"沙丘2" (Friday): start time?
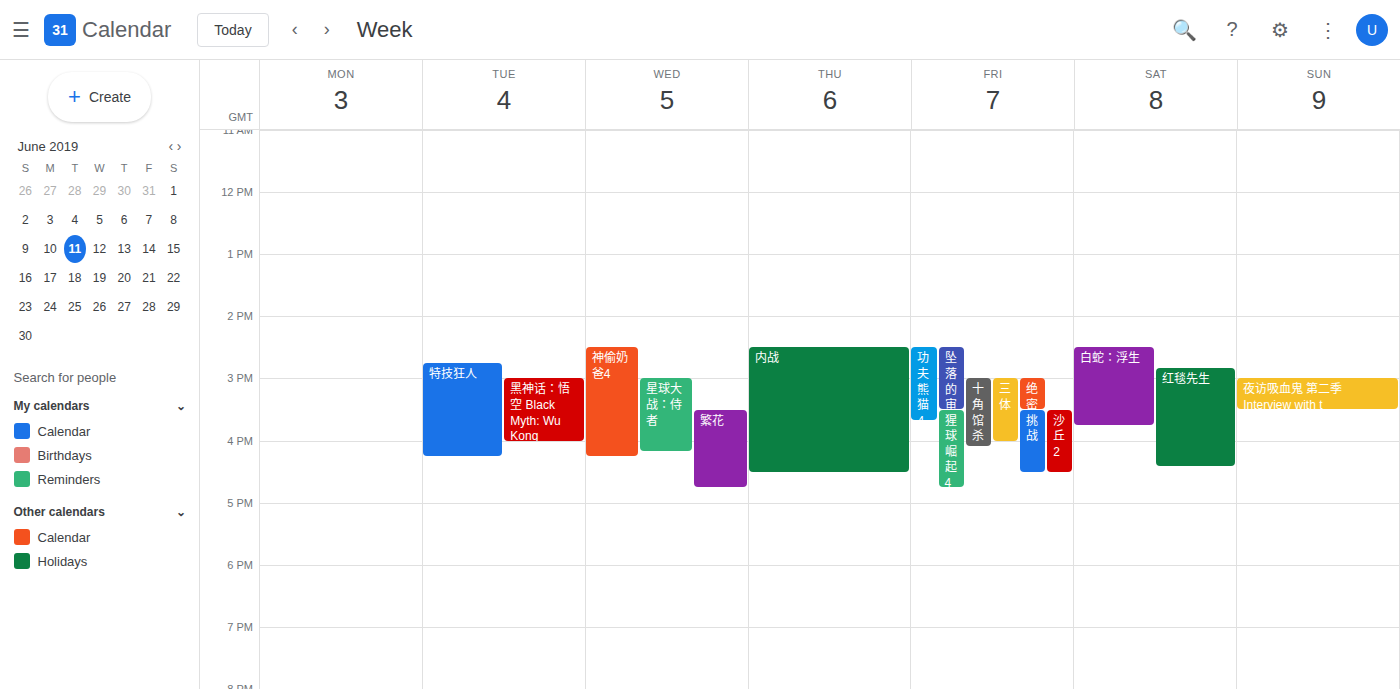
3:30 PM